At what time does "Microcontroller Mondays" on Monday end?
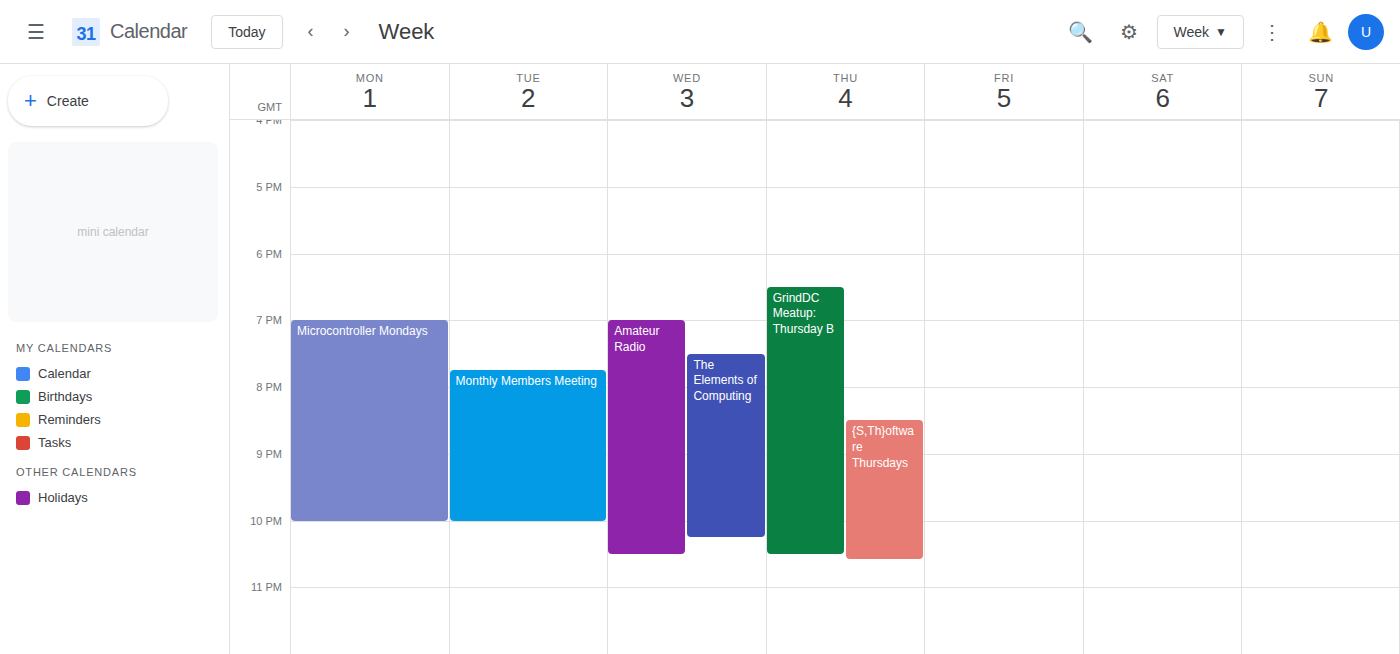
10:00 PM